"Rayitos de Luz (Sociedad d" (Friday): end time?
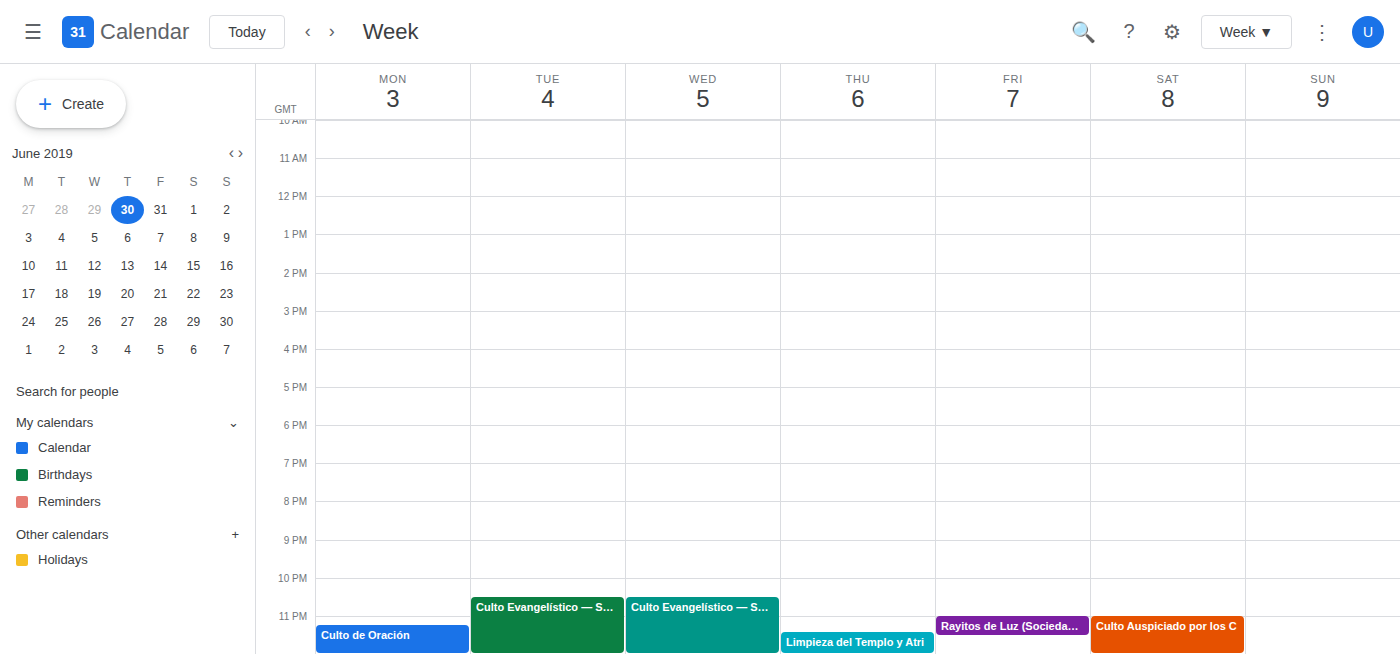
23:30